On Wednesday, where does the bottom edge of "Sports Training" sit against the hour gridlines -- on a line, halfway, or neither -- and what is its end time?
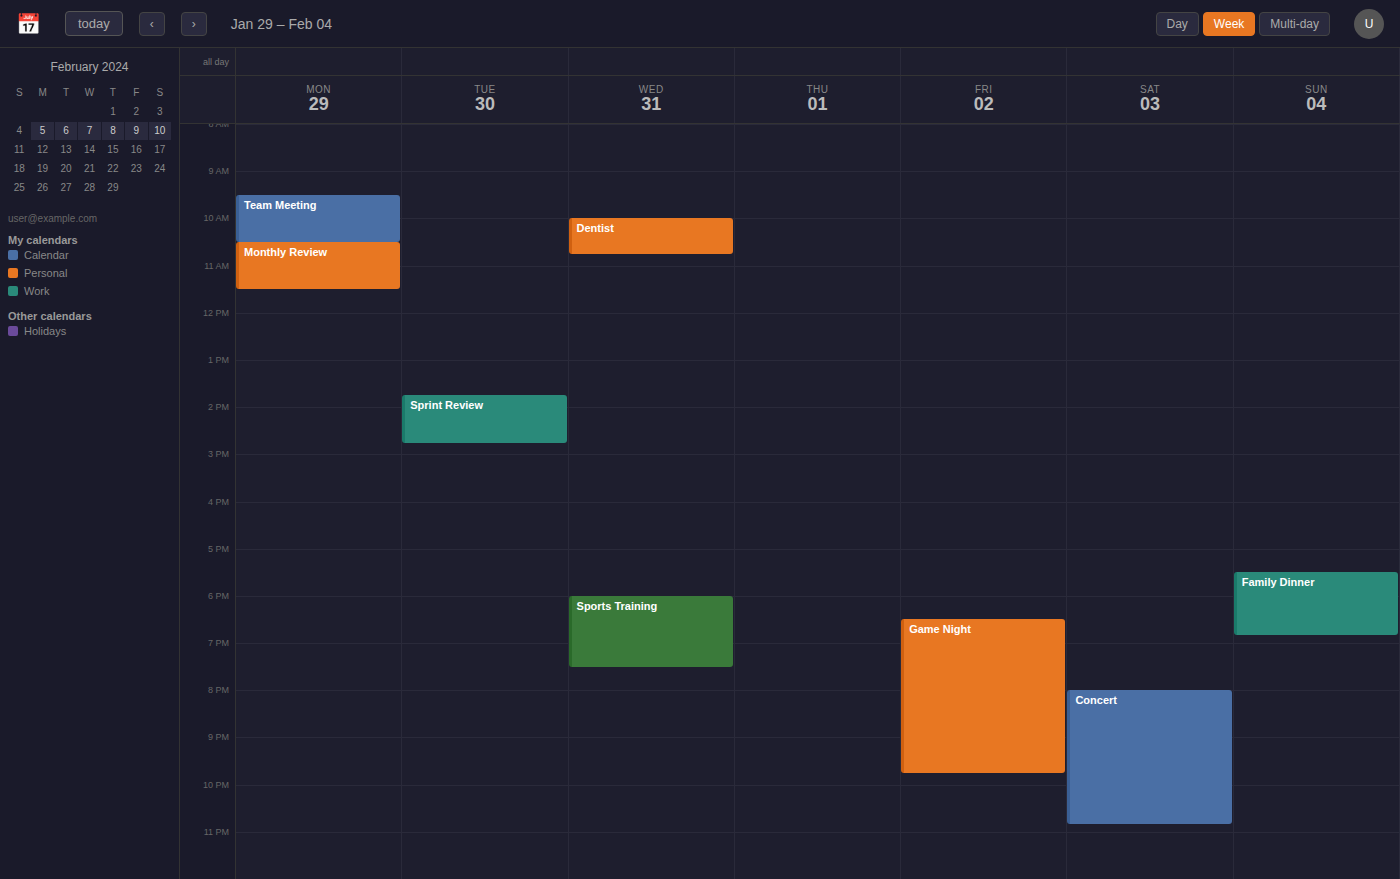
7:30 PM -- halfway between the 7 PM and 8 PM lines.